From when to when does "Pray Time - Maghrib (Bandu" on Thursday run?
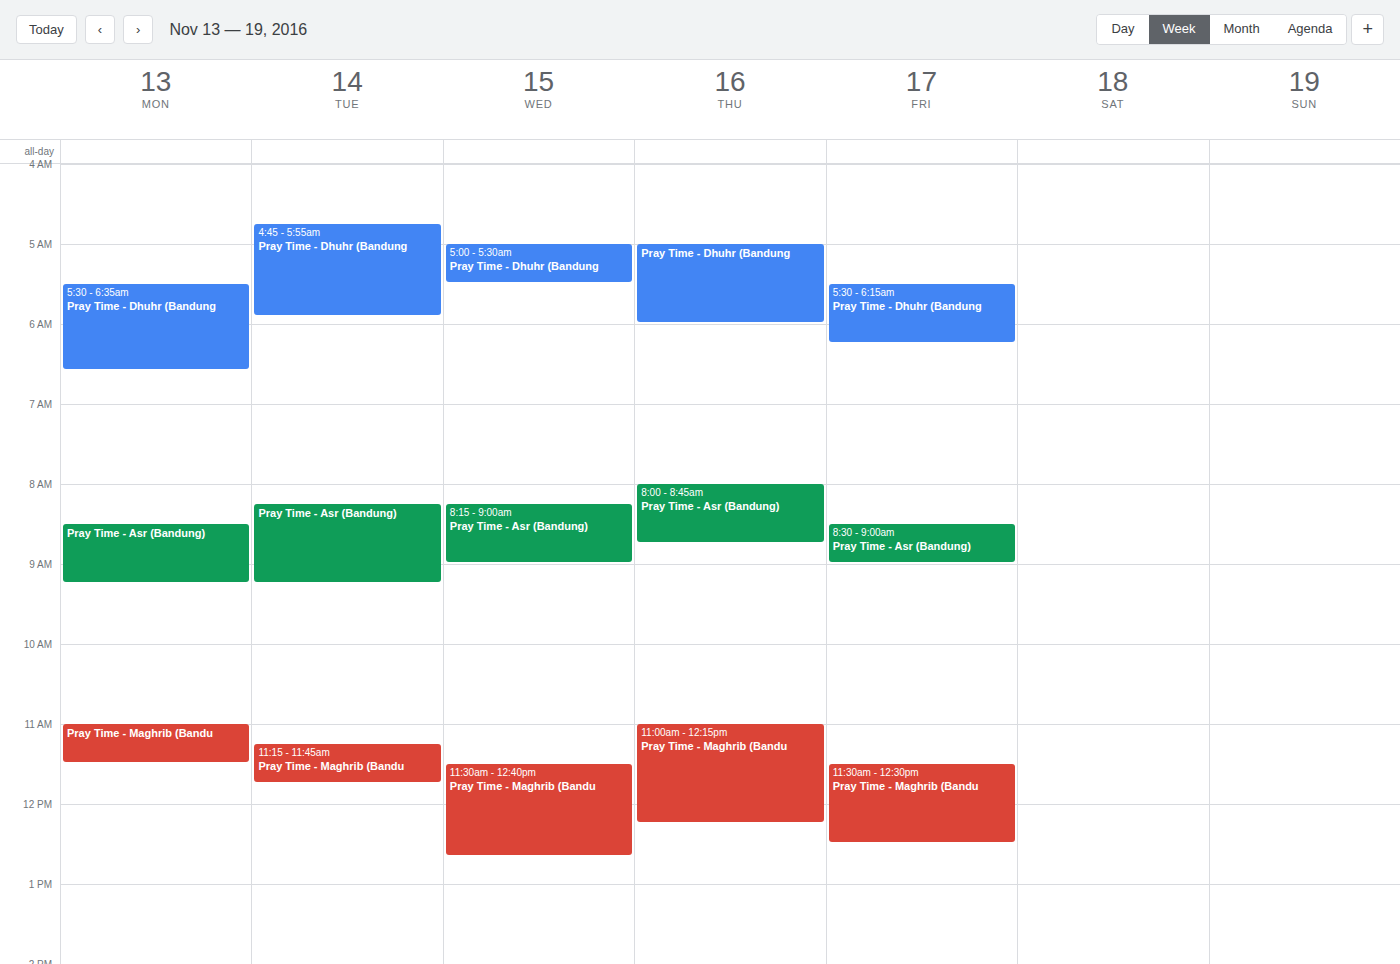
11:00 to 12:15